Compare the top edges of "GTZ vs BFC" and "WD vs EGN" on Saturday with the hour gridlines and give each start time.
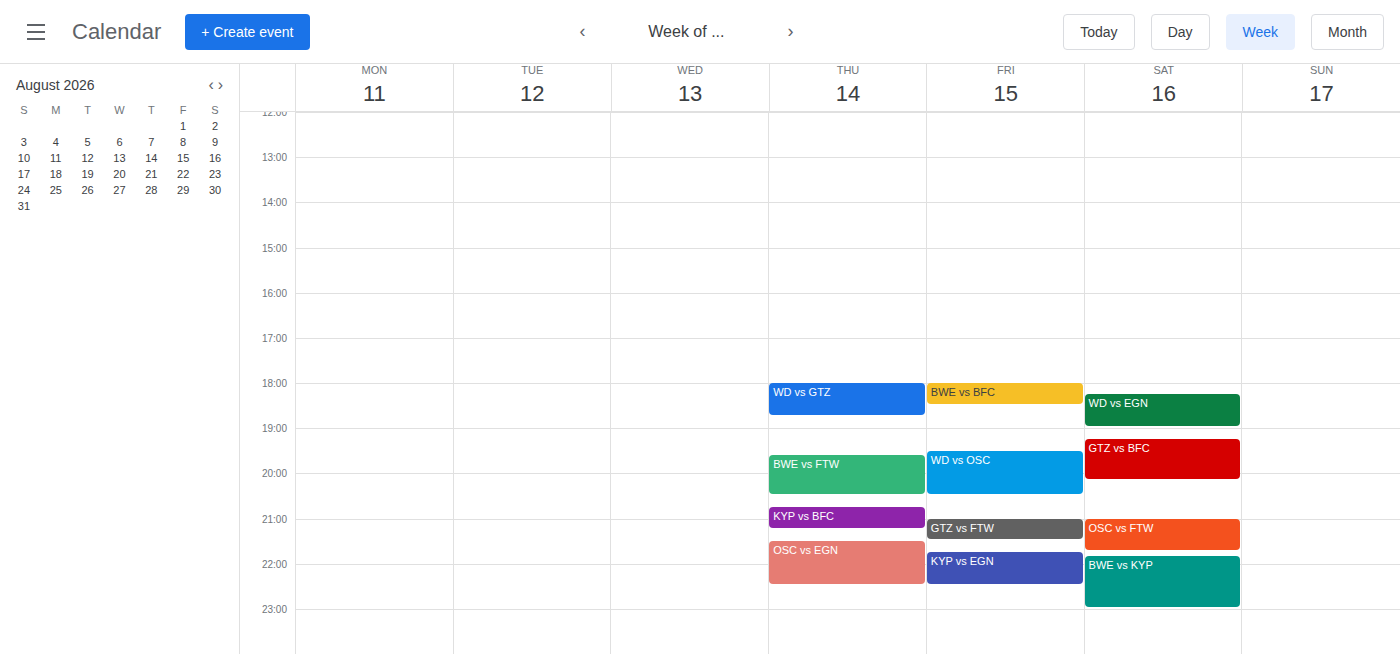
"GTZ vs BFC": 19:15, neither: a quarter of the way from the 19:00 line to the 20:00 line. "WD vs EGN": 18:15, neither: a quarter of the way from the 18:00 line to the 19:00 line.